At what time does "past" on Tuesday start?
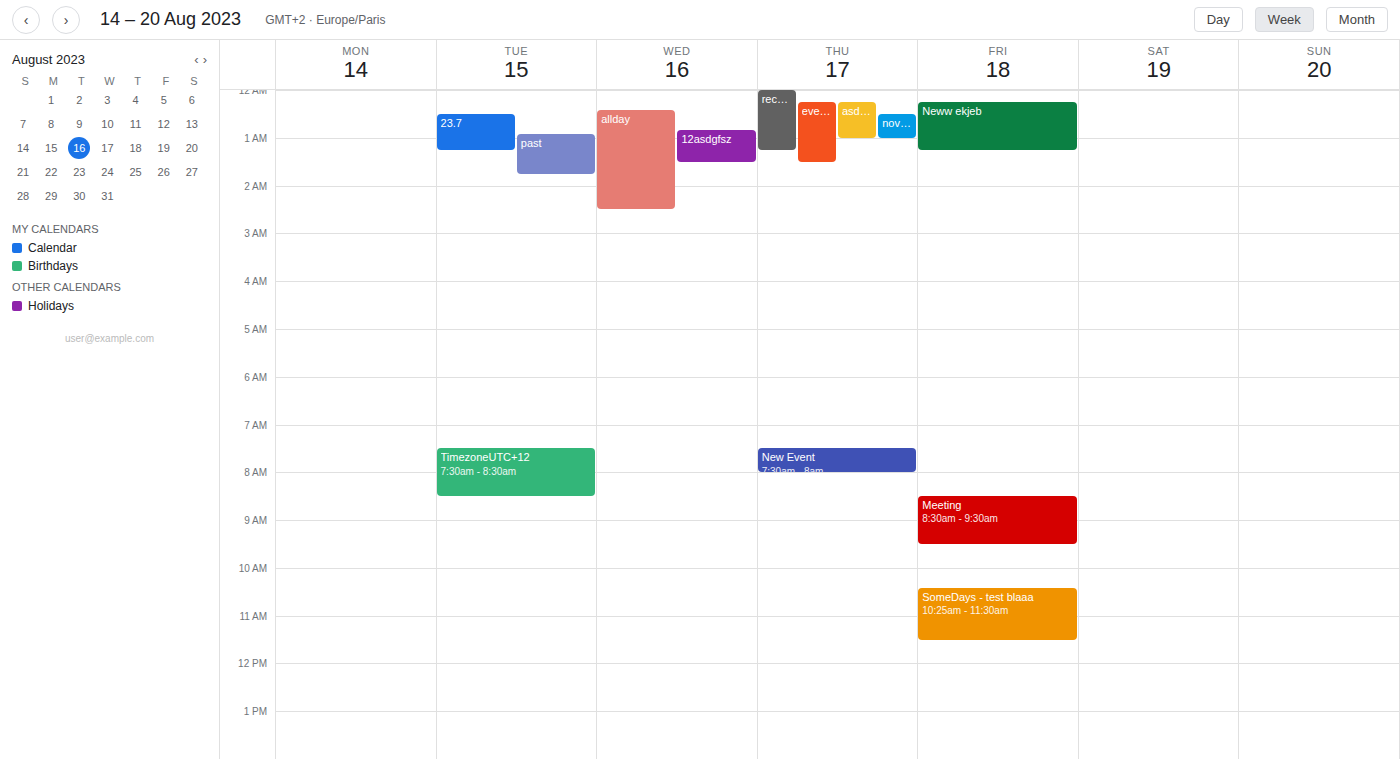
12:55 AM